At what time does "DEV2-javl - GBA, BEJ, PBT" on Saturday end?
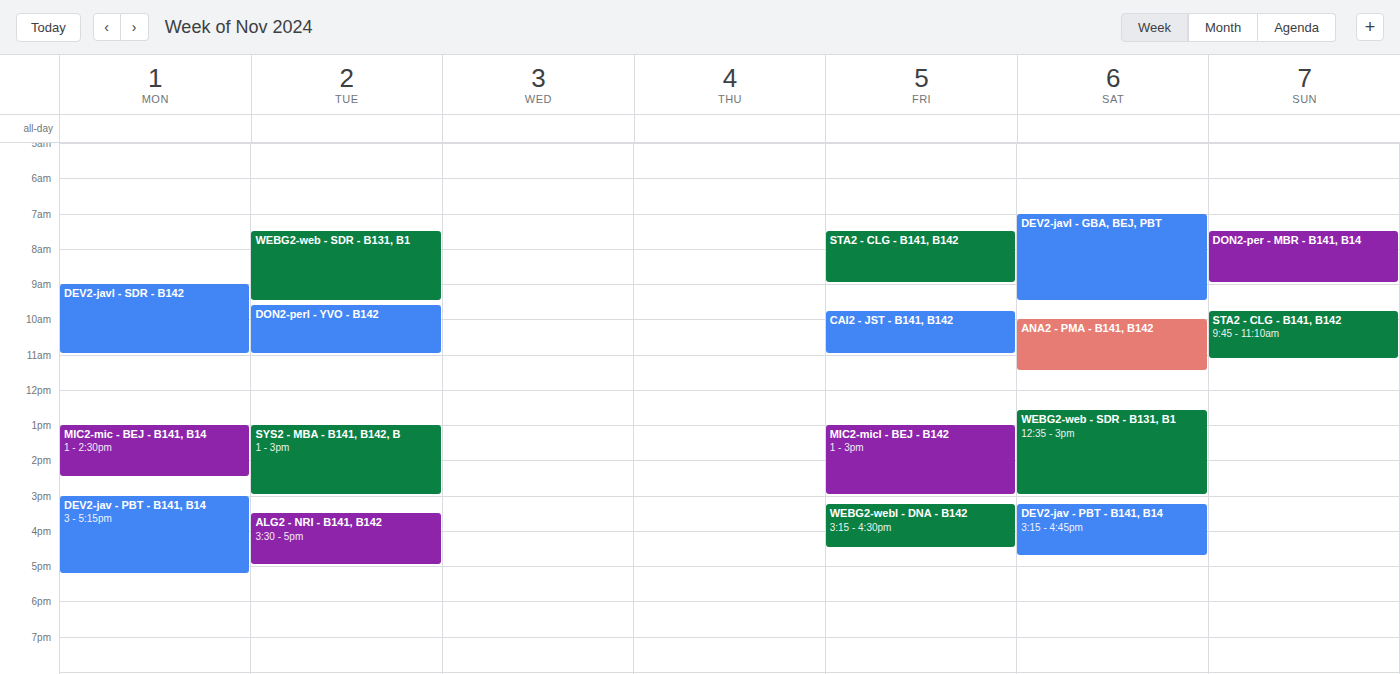
9:30 AM